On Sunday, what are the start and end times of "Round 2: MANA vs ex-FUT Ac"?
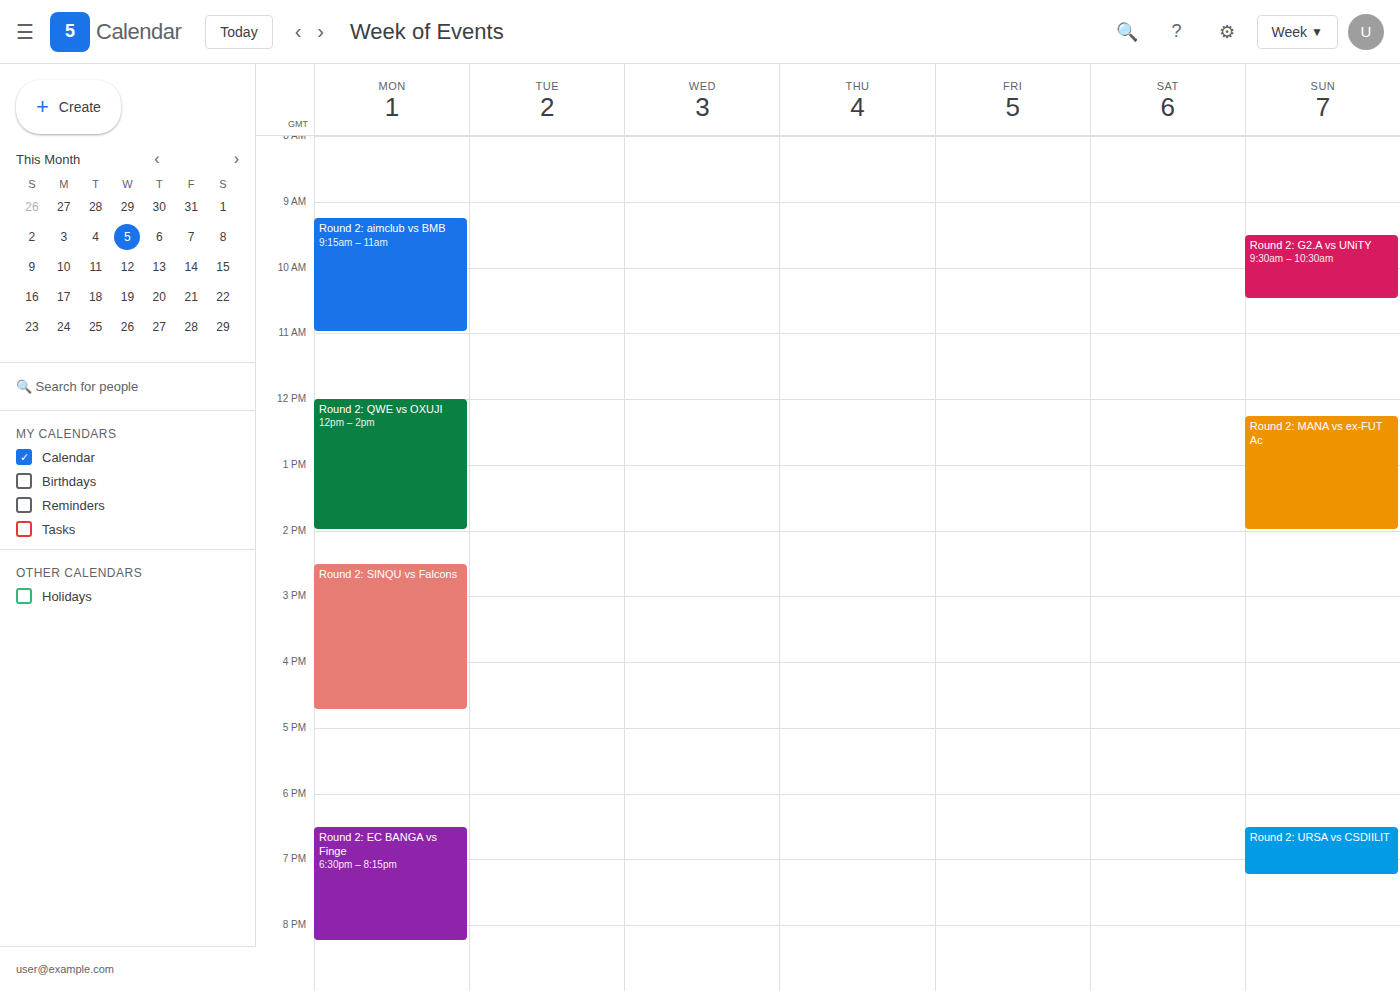
12:15 to 14:00